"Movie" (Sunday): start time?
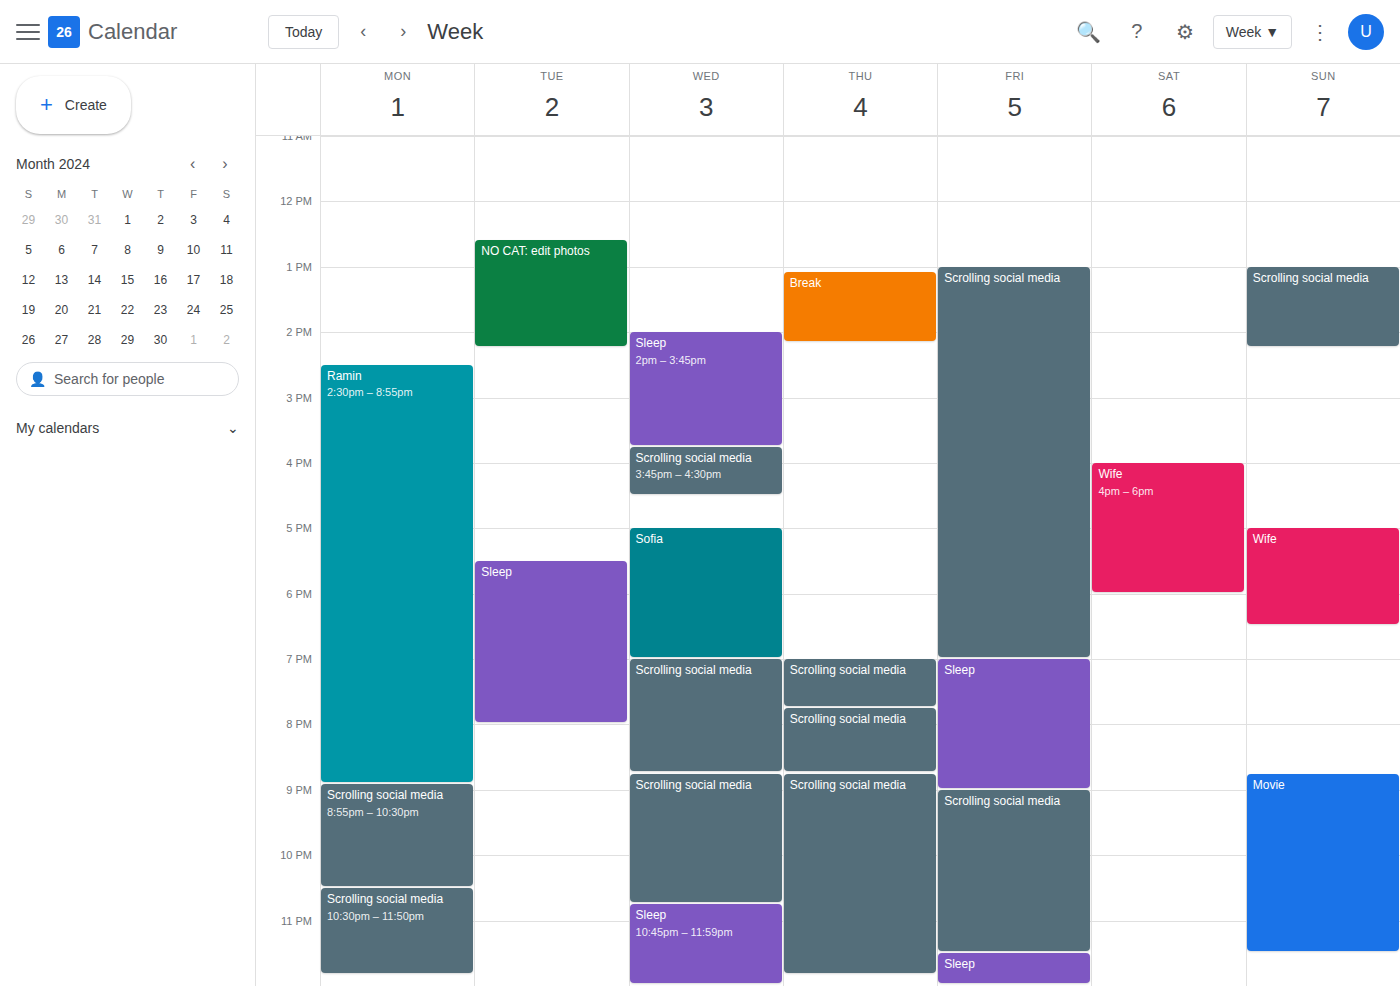
8:45 PM